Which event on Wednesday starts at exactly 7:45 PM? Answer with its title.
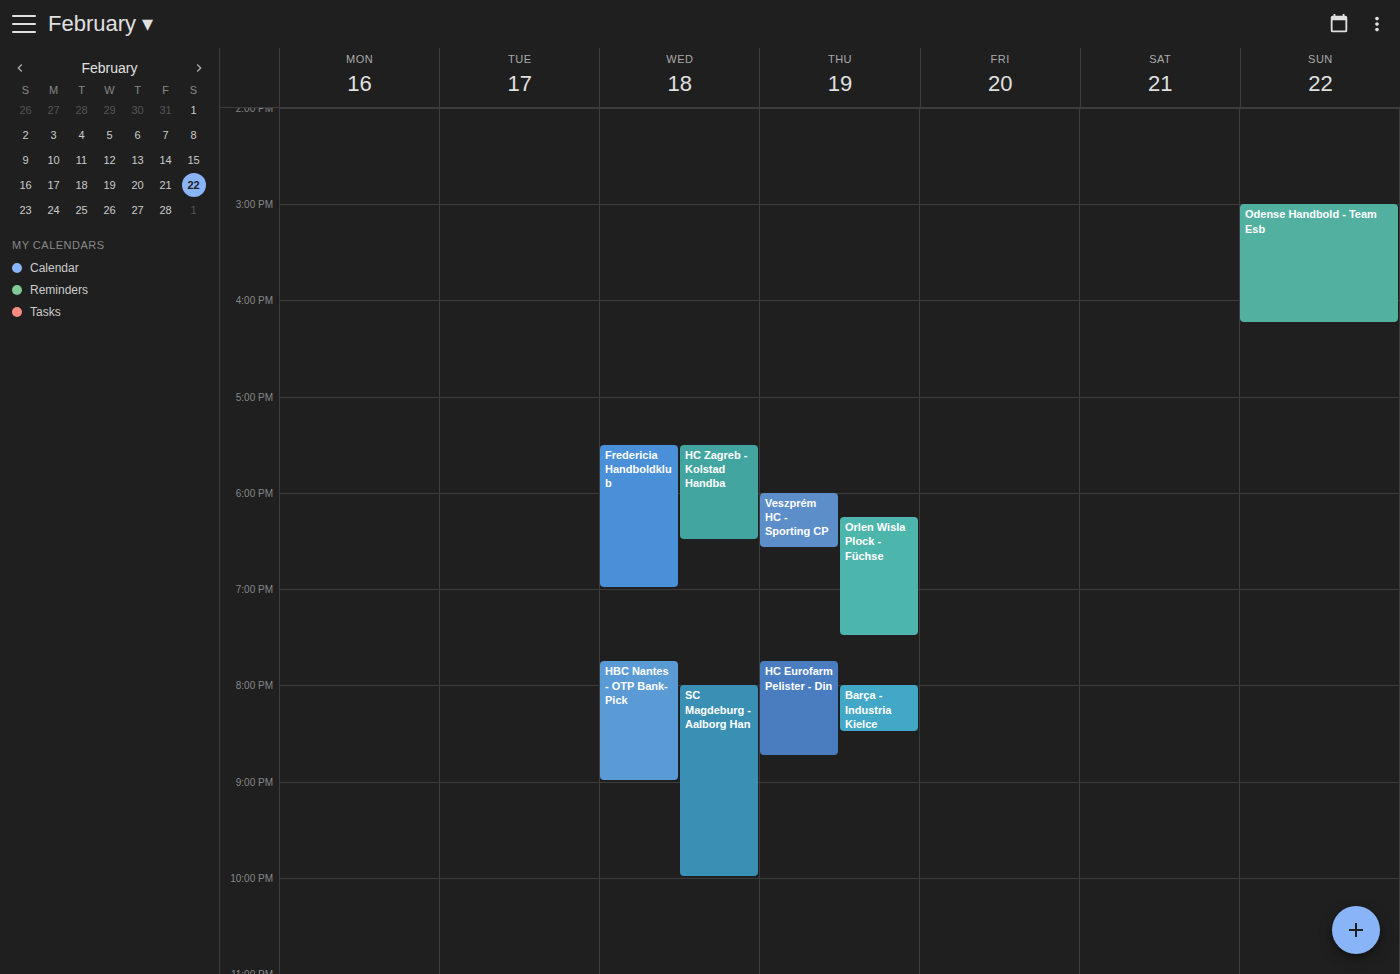
"HBC Nantes - OTP Bank-Pick"